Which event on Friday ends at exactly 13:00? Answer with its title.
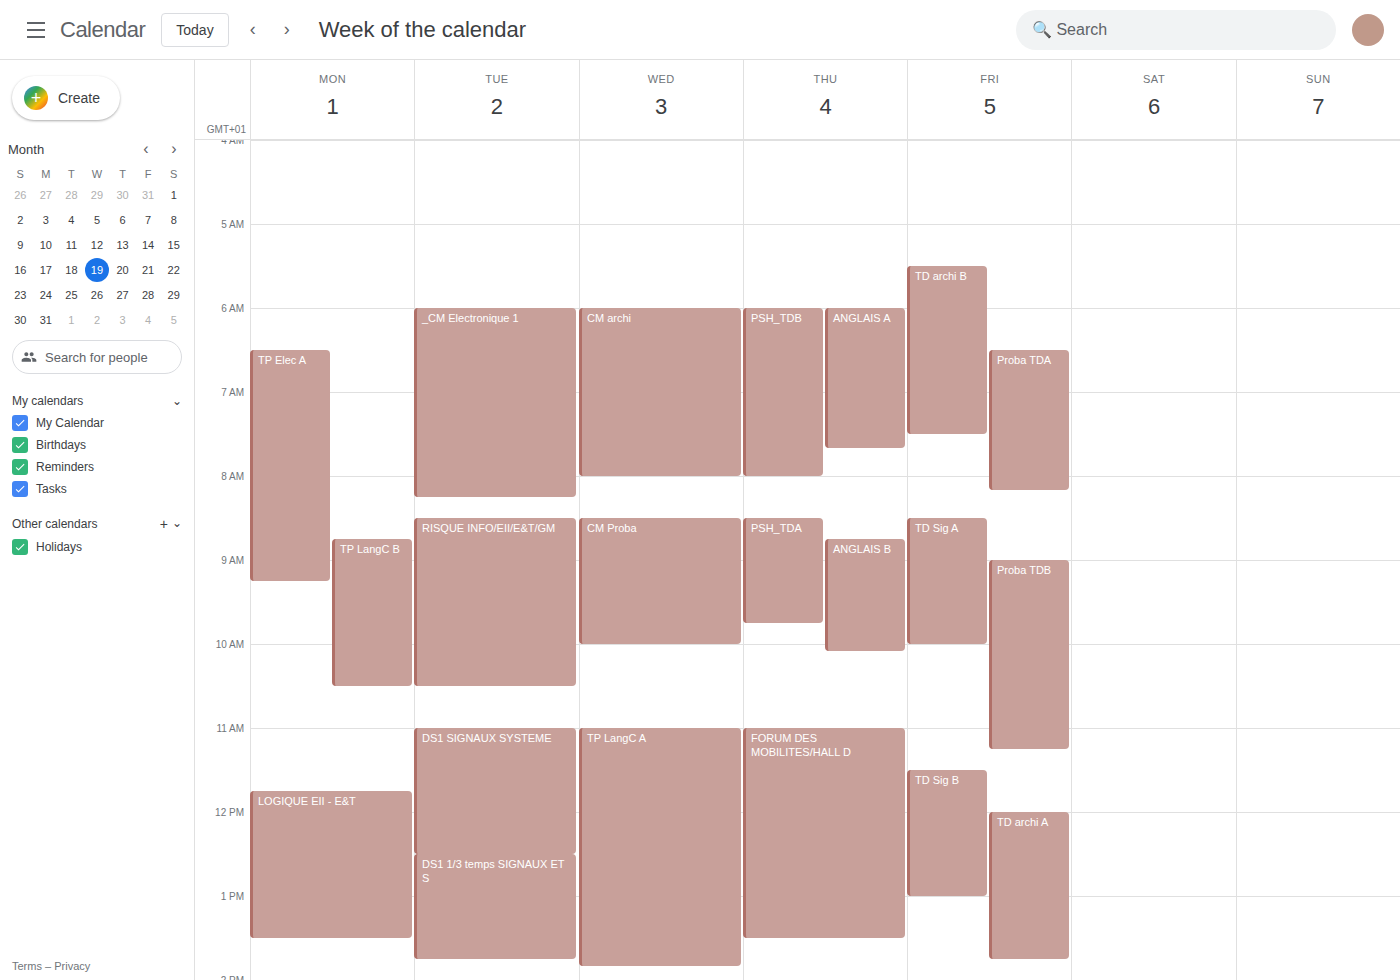
"TD Sig B"